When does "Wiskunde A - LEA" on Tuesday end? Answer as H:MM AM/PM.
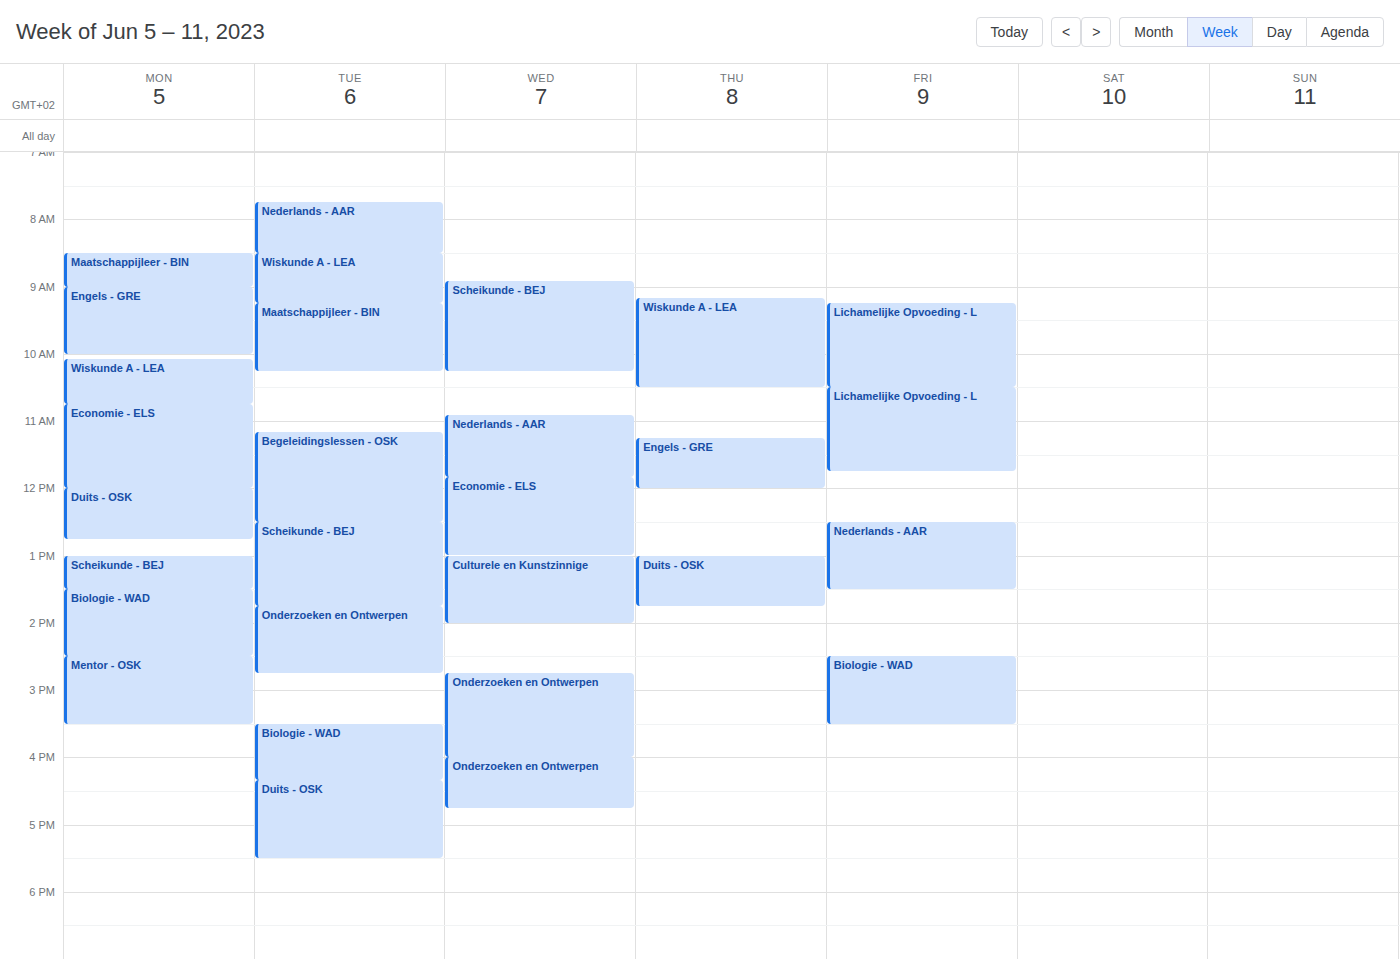
9:15 AM